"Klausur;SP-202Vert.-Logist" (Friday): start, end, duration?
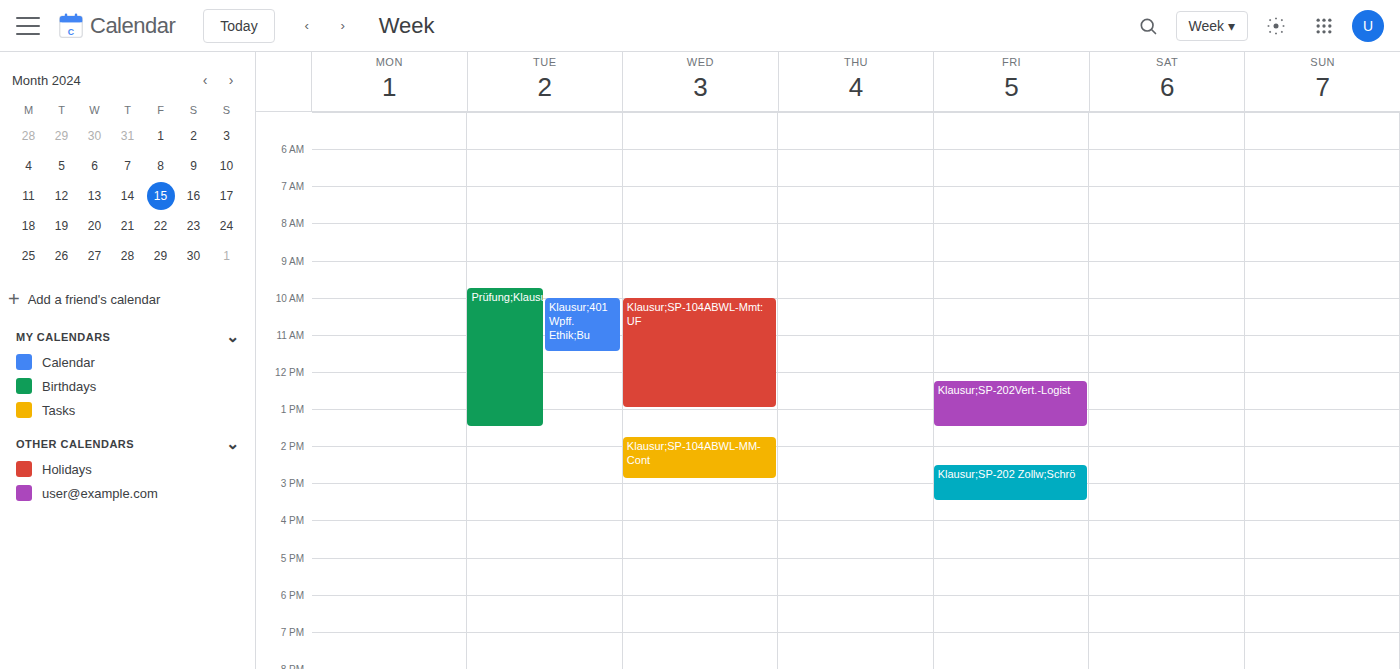
12:15 PM to 1:30 PM, 1 hour 15 minutes